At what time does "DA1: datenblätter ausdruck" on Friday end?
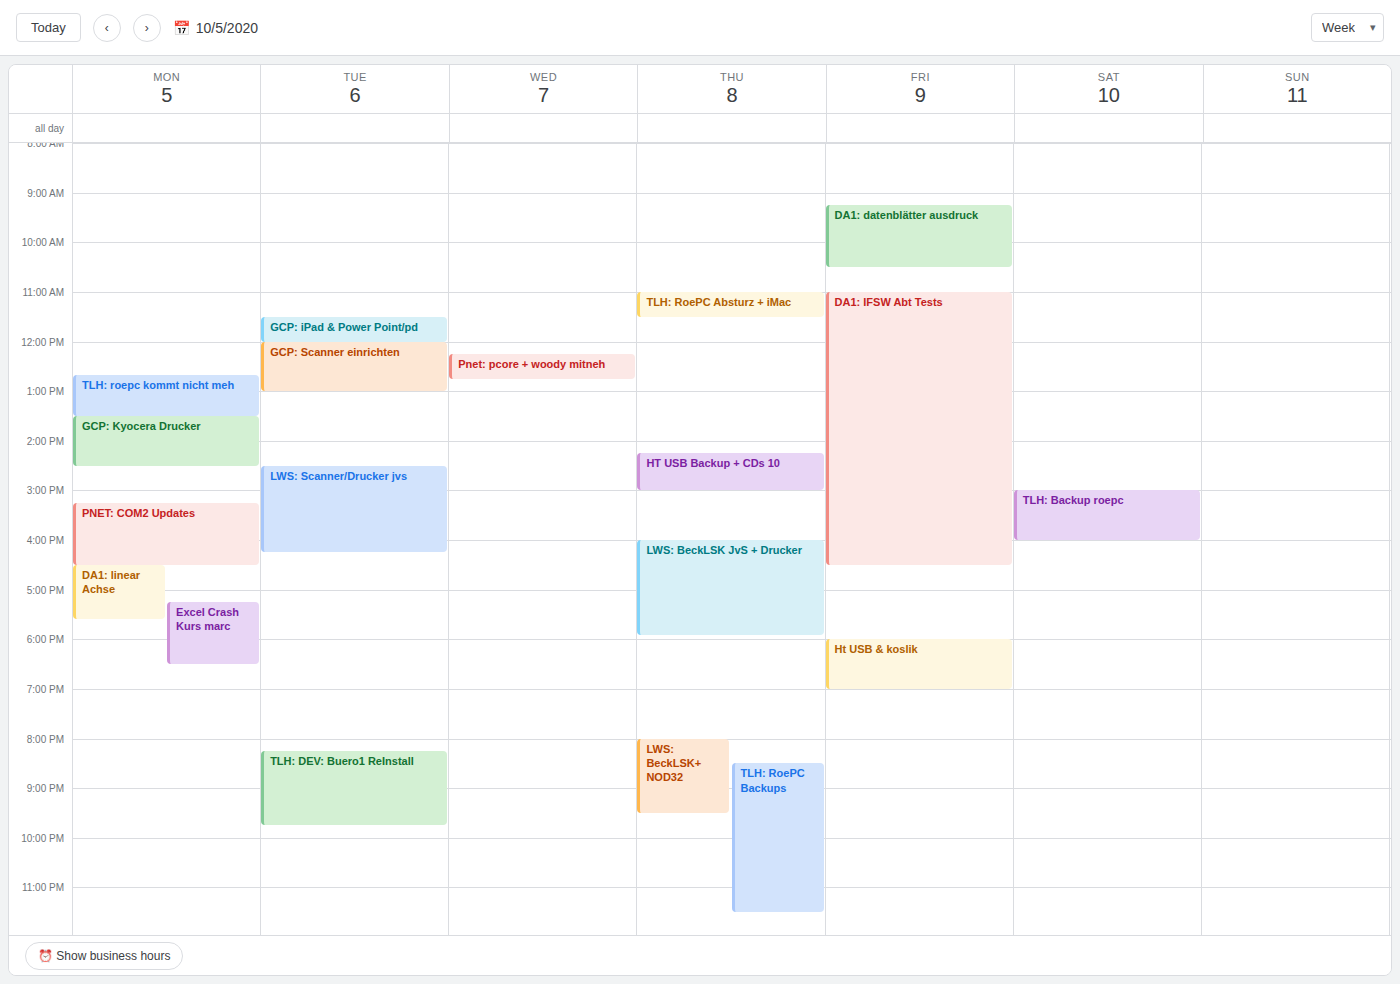
10:30